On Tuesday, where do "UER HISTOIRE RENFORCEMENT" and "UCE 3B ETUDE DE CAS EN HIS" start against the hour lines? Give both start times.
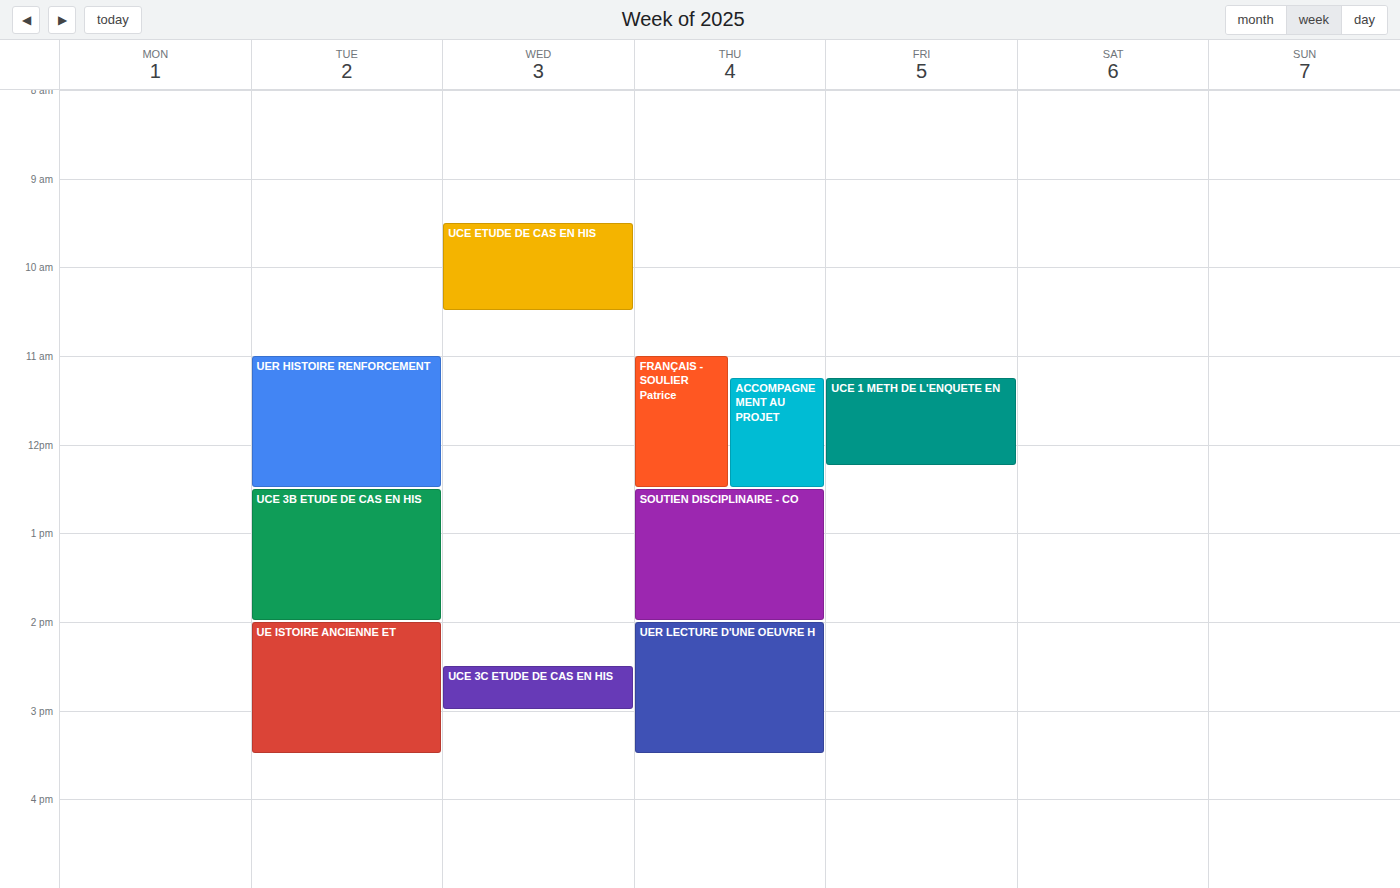
"UER HISTOIRE RENFORCEMENT": 11:00 AM, exactly on the 11 AM line. "UCE 3B ETUDE DE CAS EN HIS": 12:30 PM, halfway between the 12 PM and 1 PM lines.